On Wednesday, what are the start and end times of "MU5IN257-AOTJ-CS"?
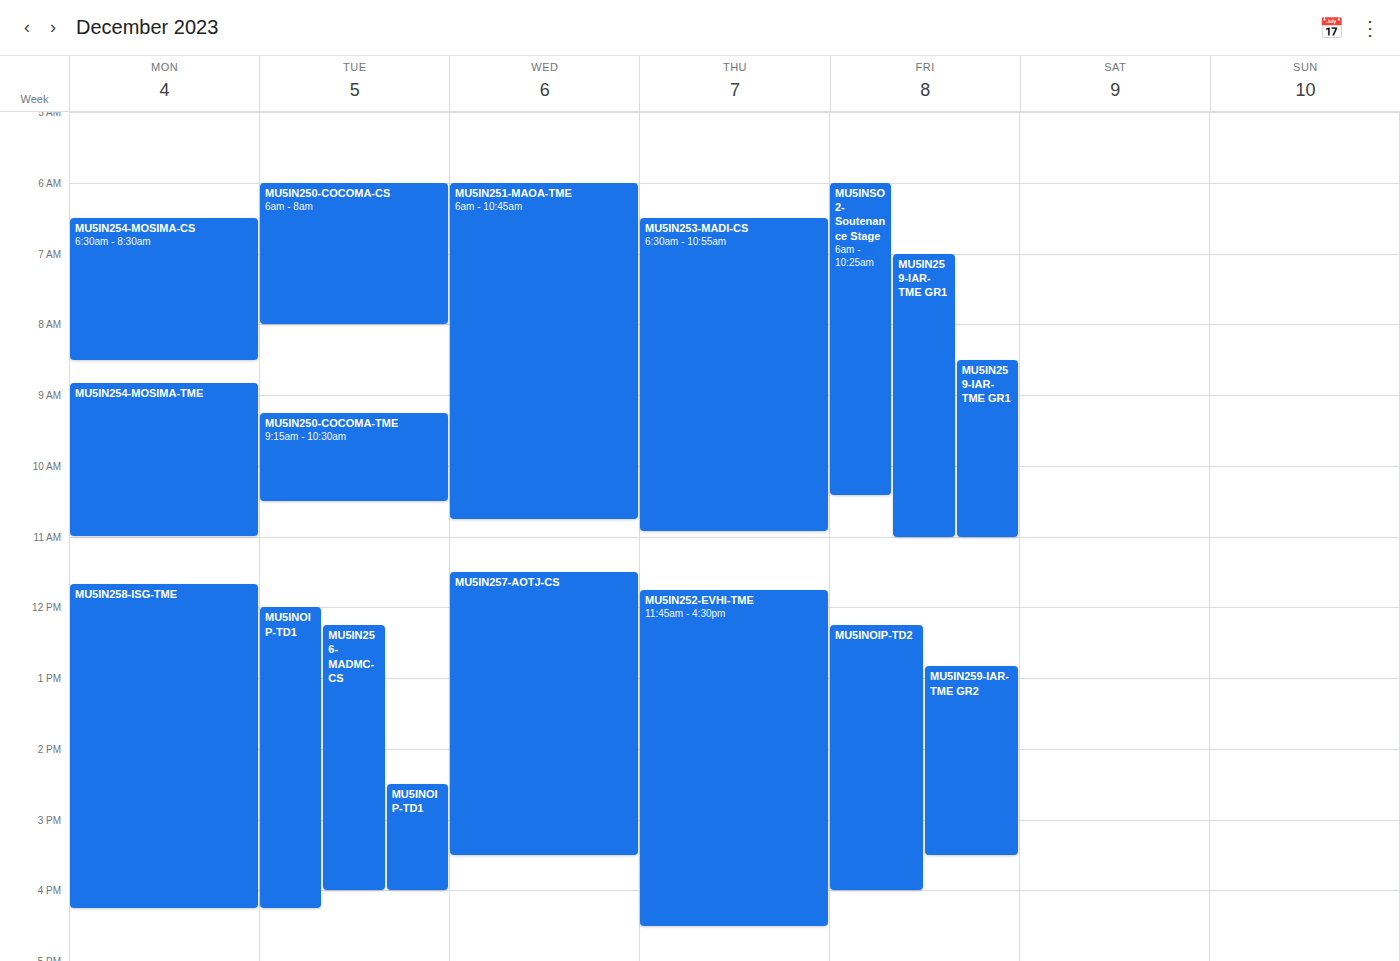
11:30 to 15:30